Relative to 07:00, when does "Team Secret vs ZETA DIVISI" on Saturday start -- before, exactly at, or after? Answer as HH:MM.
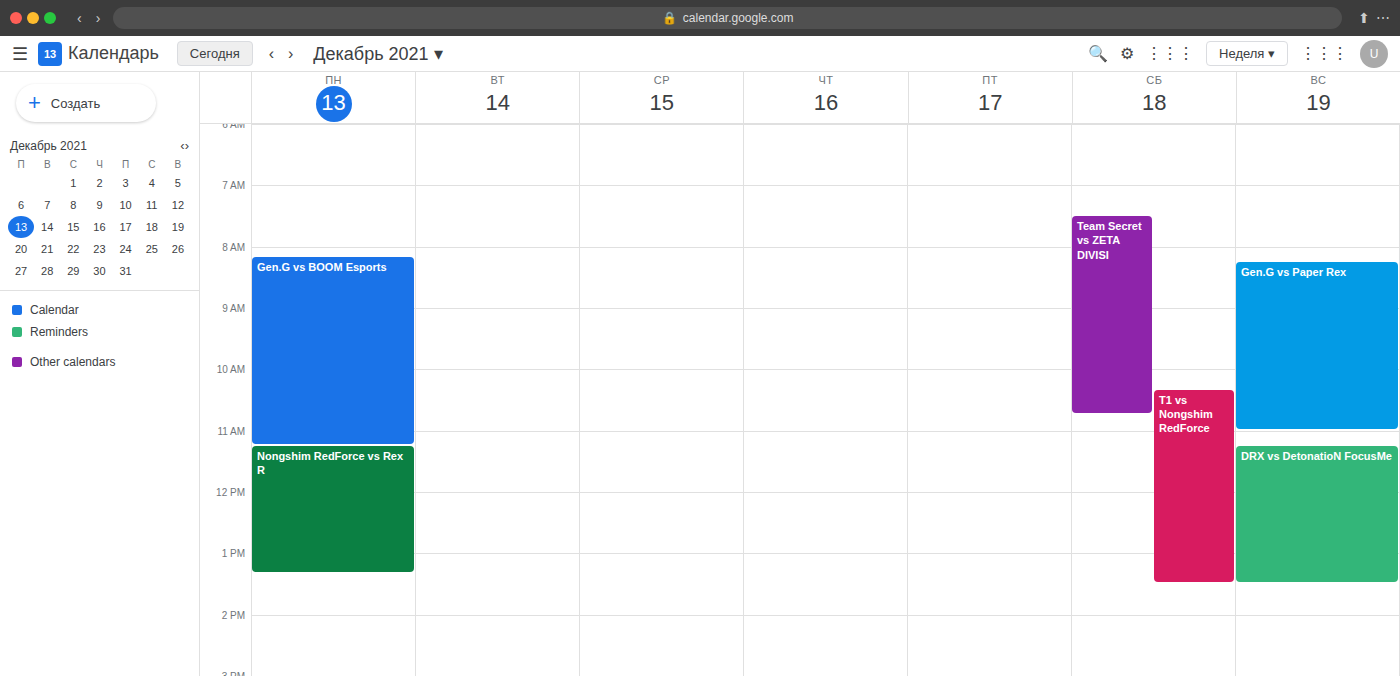
07:30 -- after 07:00, 30 minutes below the 07:00 line.